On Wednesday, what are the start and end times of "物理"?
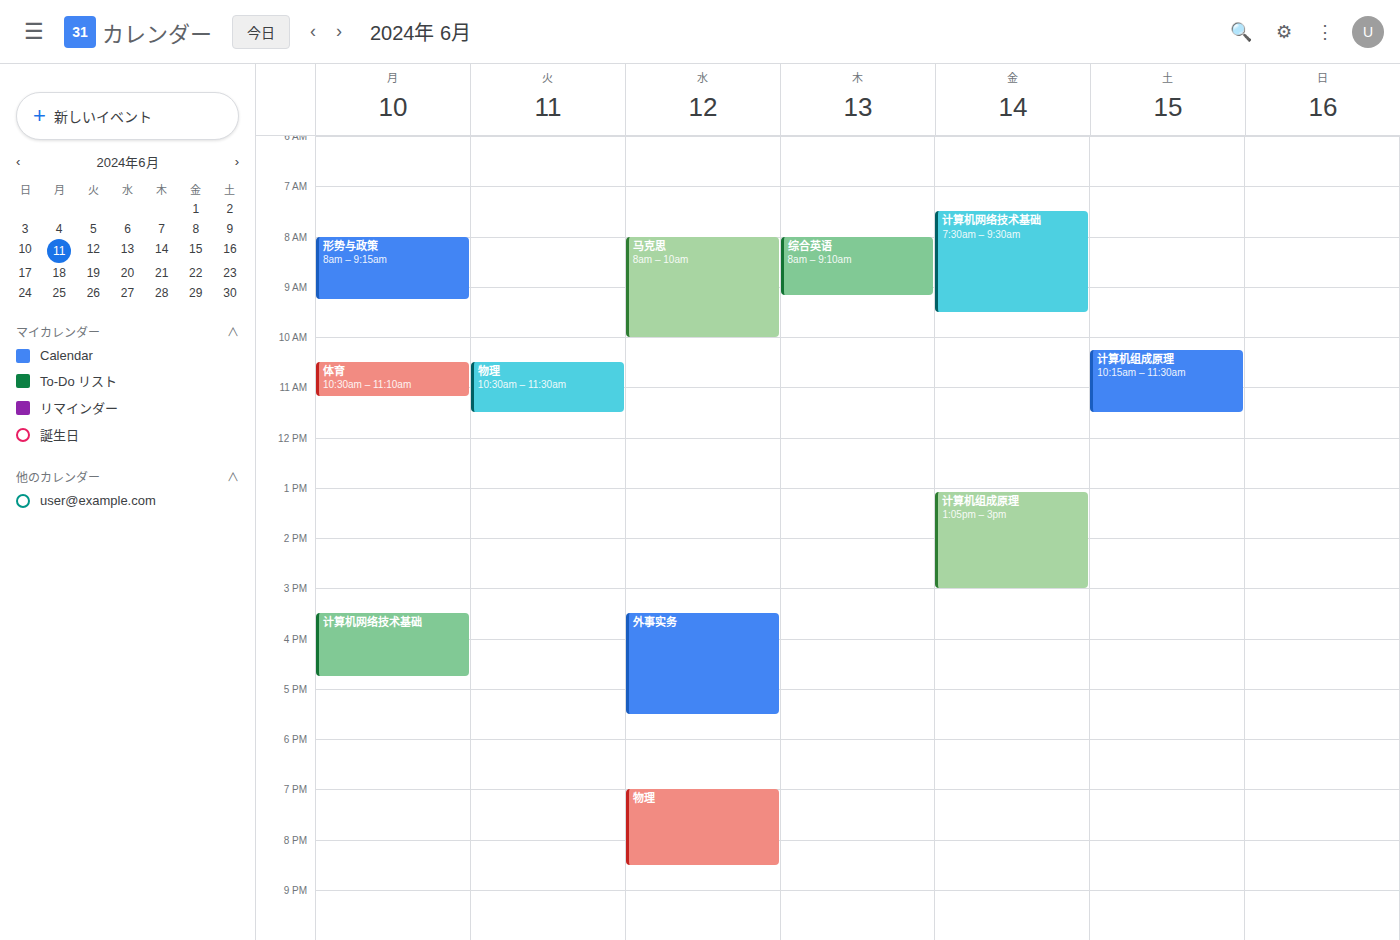
7:00 PM to 8:30 PM